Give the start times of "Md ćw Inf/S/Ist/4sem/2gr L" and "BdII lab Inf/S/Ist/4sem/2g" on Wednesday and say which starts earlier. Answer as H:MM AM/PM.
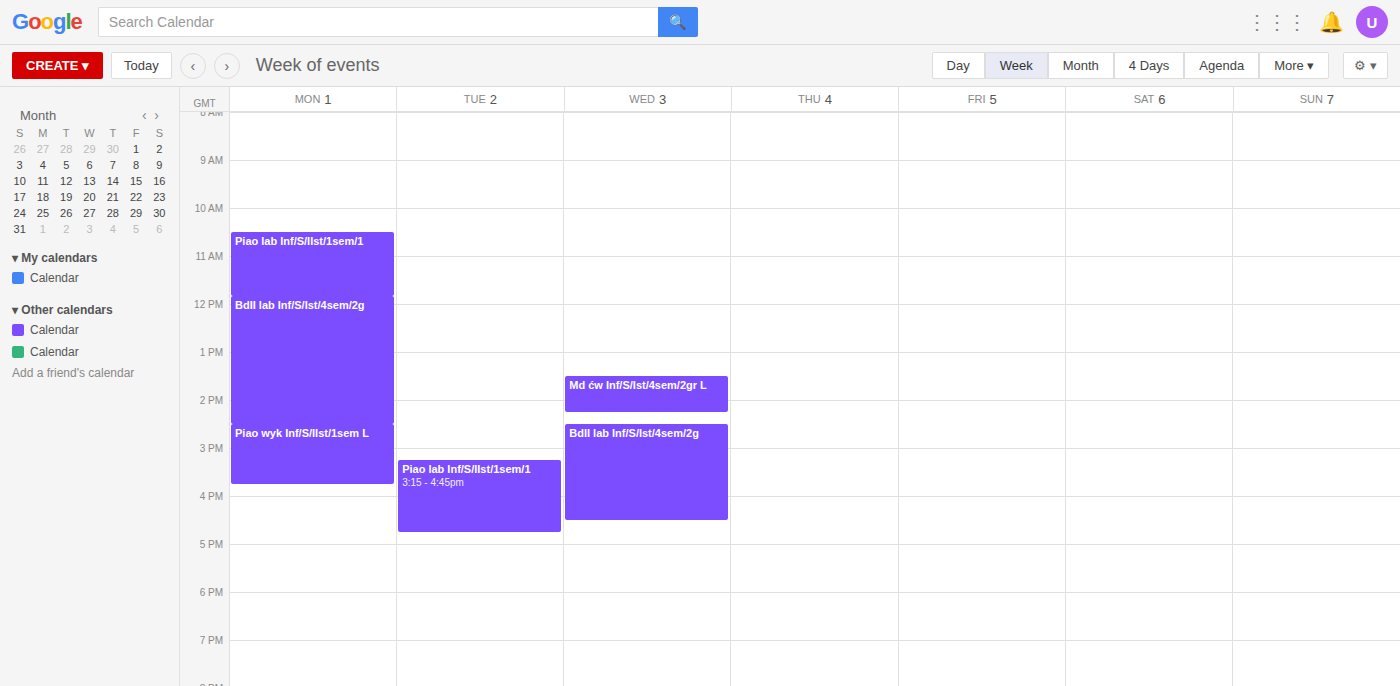
"Md ćw Inf/S/Ist/4sem/2gr L" 1:30 PM; "BdII lab Inf/S/Ist/4sem/2g" 2:30 PM.